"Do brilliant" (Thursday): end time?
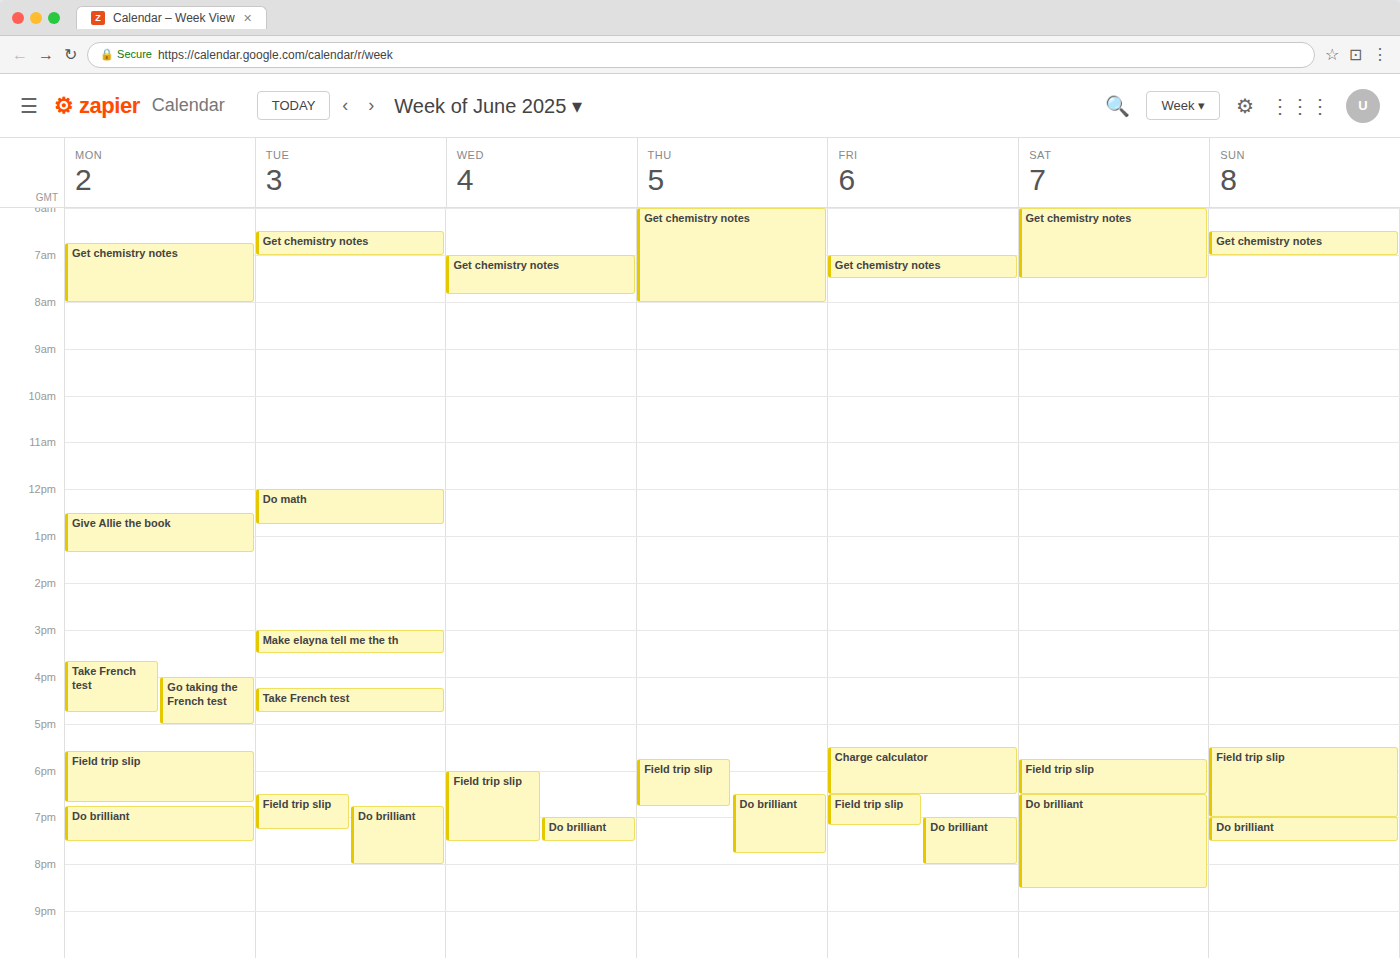
7:45 PM